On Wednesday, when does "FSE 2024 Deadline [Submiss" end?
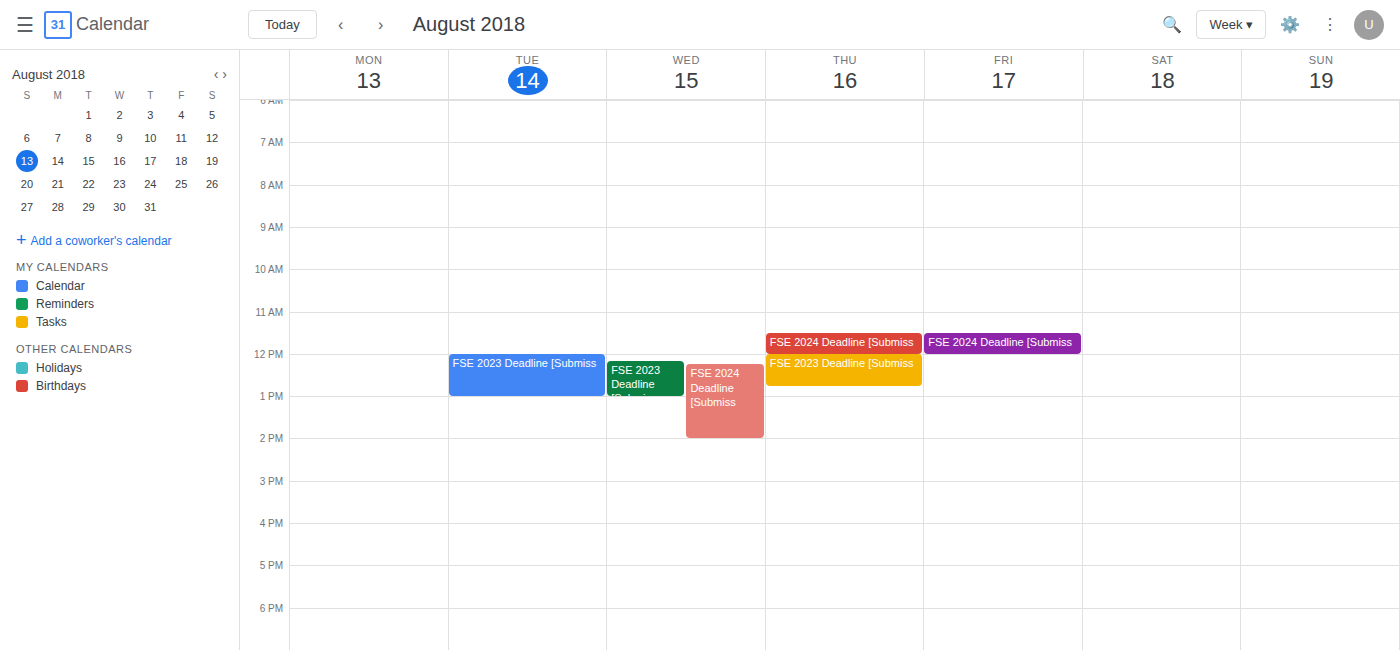
2:00 PM